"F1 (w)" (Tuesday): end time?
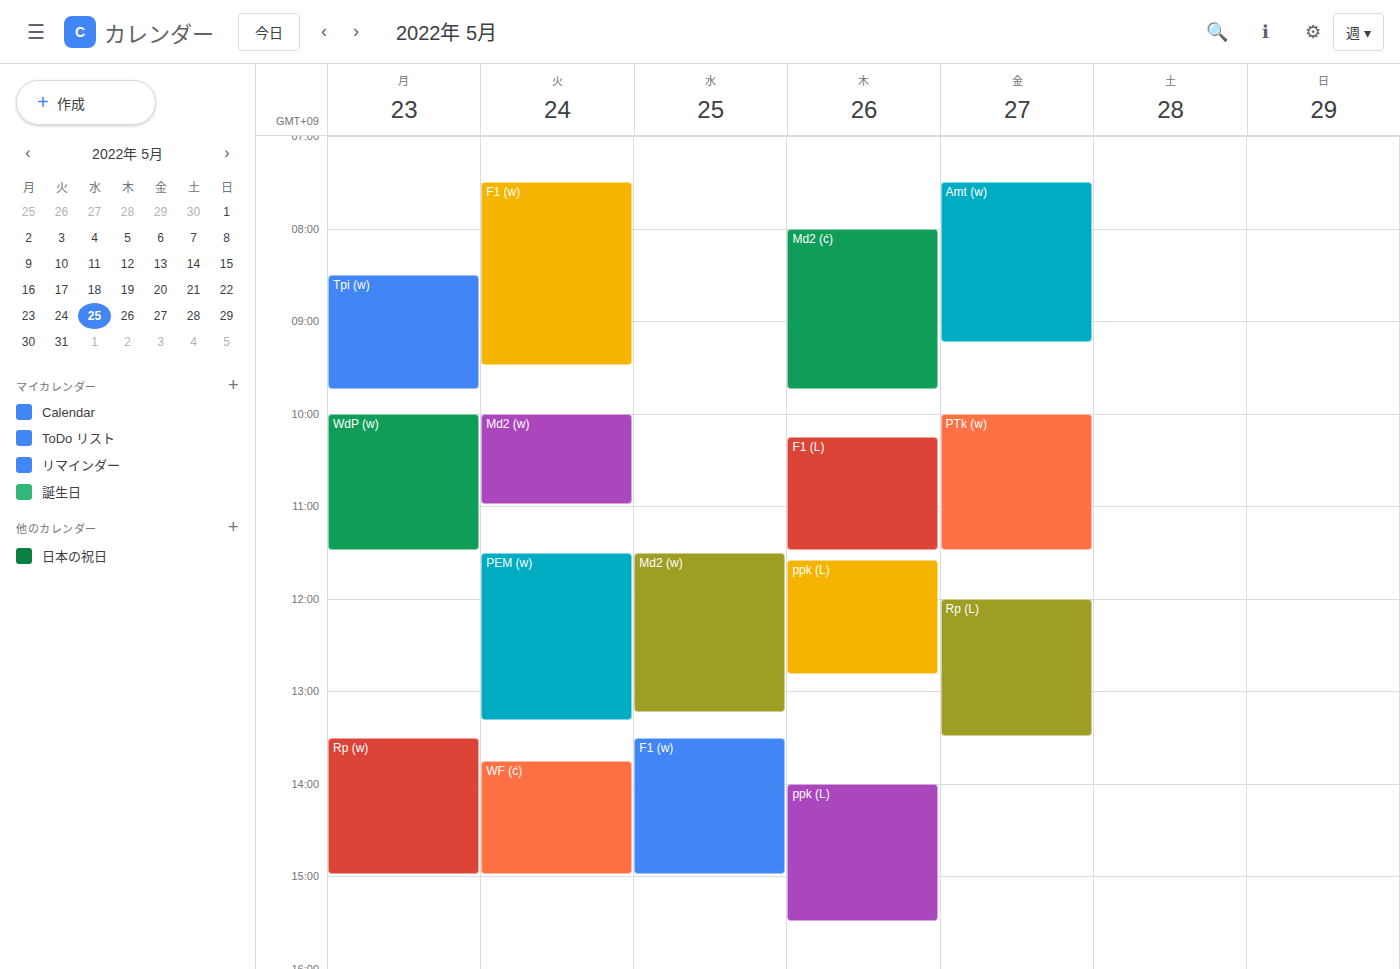
9:30 AM